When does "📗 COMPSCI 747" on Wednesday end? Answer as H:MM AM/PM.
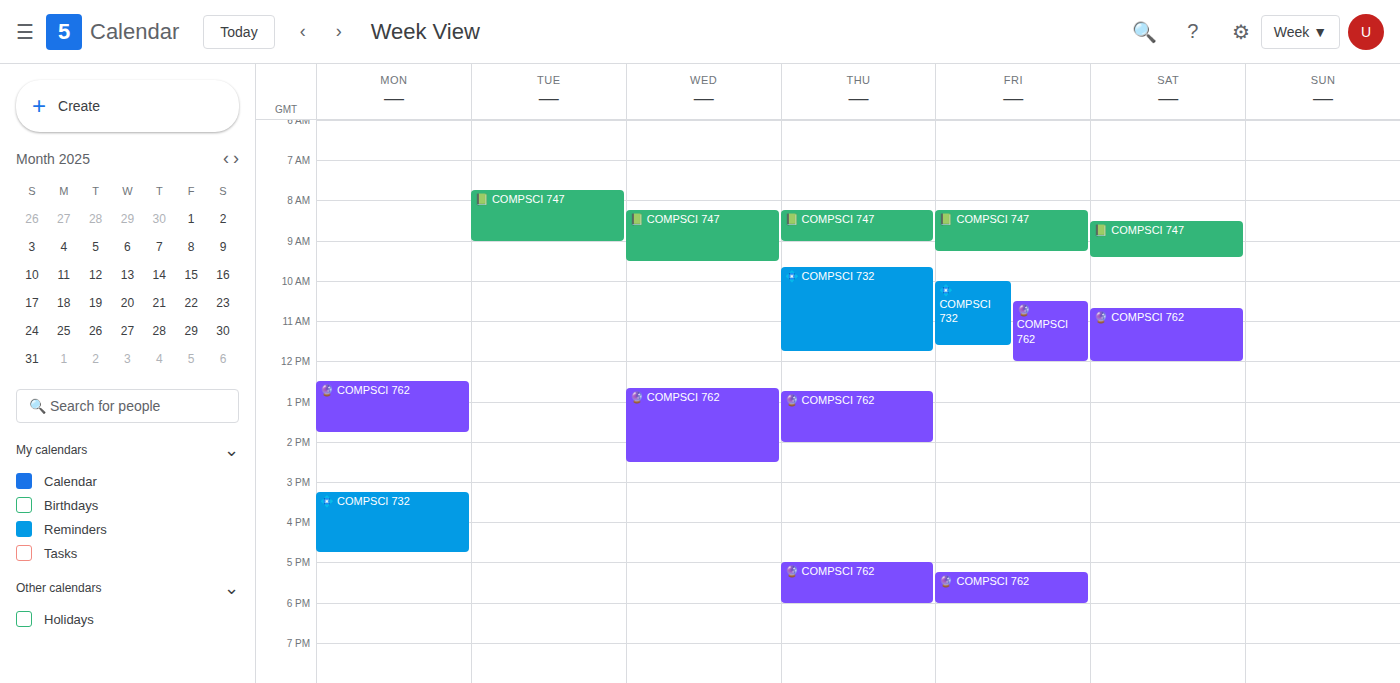
9:30 AM